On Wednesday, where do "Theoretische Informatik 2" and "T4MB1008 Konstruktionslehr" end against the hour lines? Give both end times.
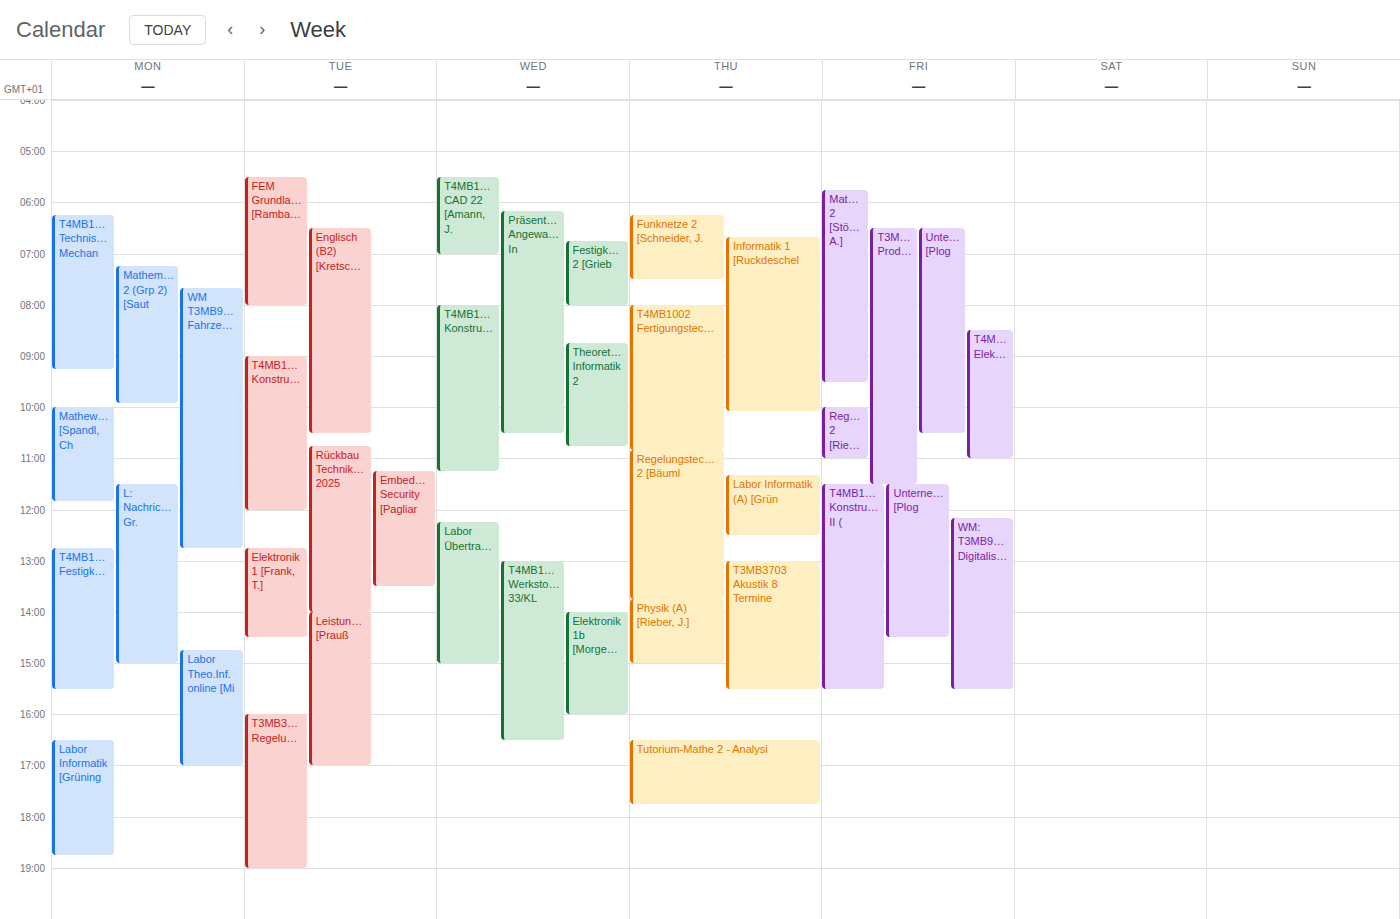
"Theoretische Informatik 2": 10:45 AM, neither: three quarters of the way from the 10 AM line to the 11 AM line. "T4MB1008 Konstruktionslehr": 11:15 AM, neither: a quarter of the way from the 11 AM line to the 12 PM line.